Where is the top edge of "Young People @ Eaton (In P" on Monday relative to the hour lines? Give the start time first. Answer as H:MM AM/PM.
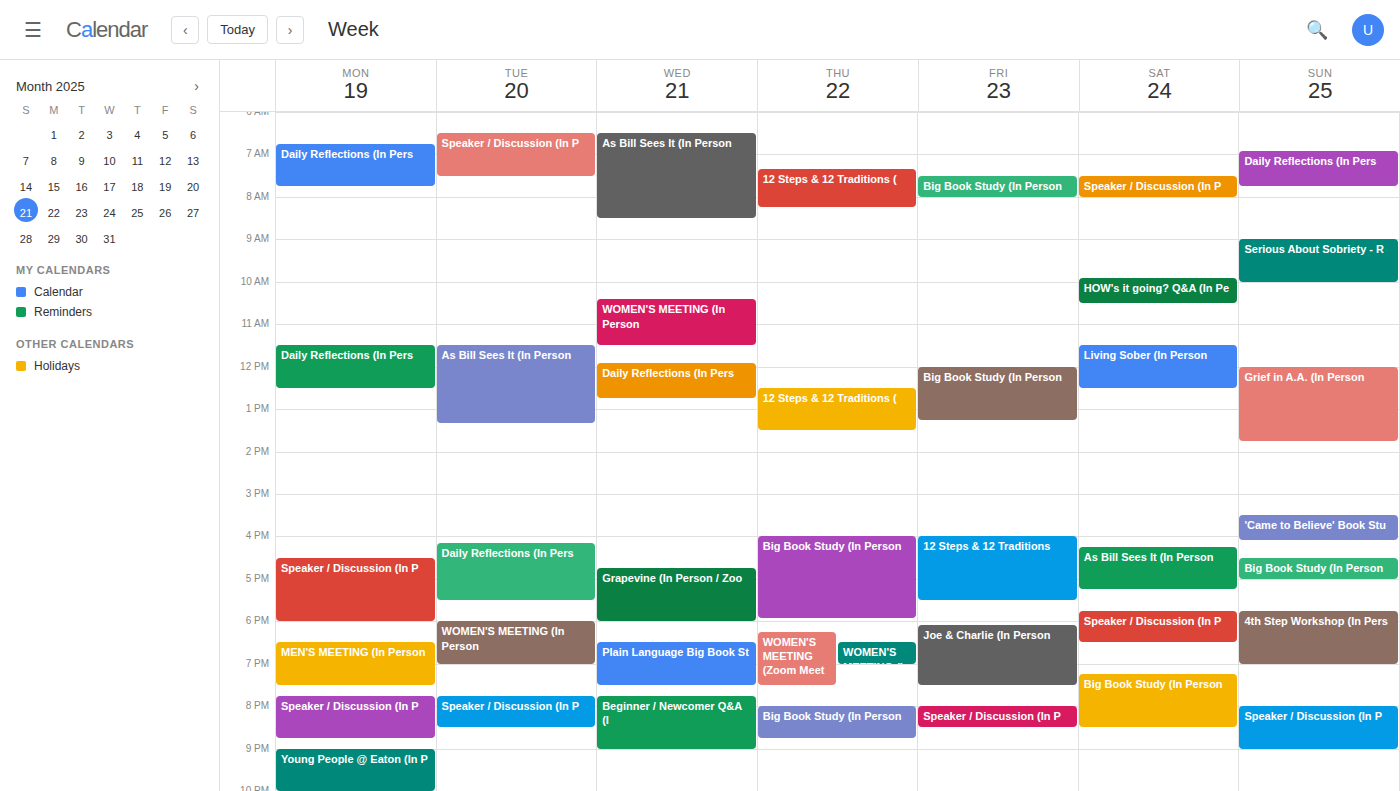
9:00 PM -- exactly on the 9 PM line.